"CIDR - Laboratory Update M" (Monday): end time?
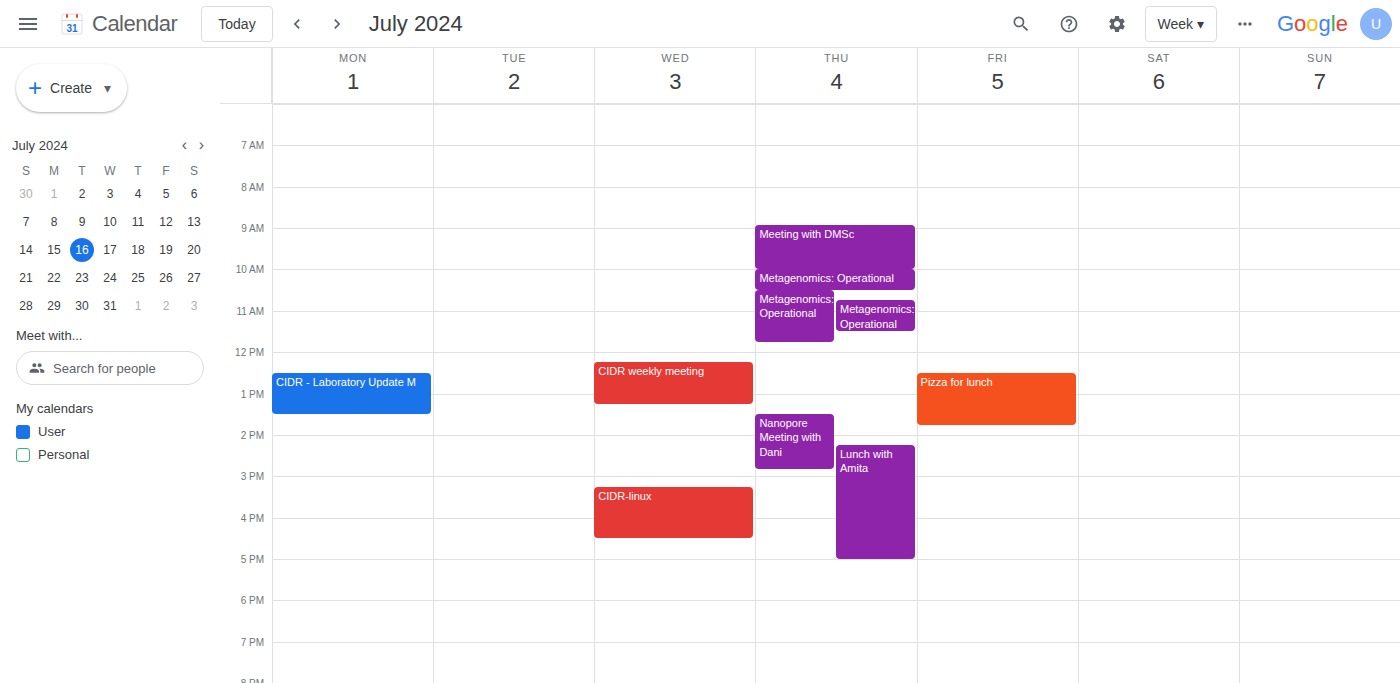
1:30 PM